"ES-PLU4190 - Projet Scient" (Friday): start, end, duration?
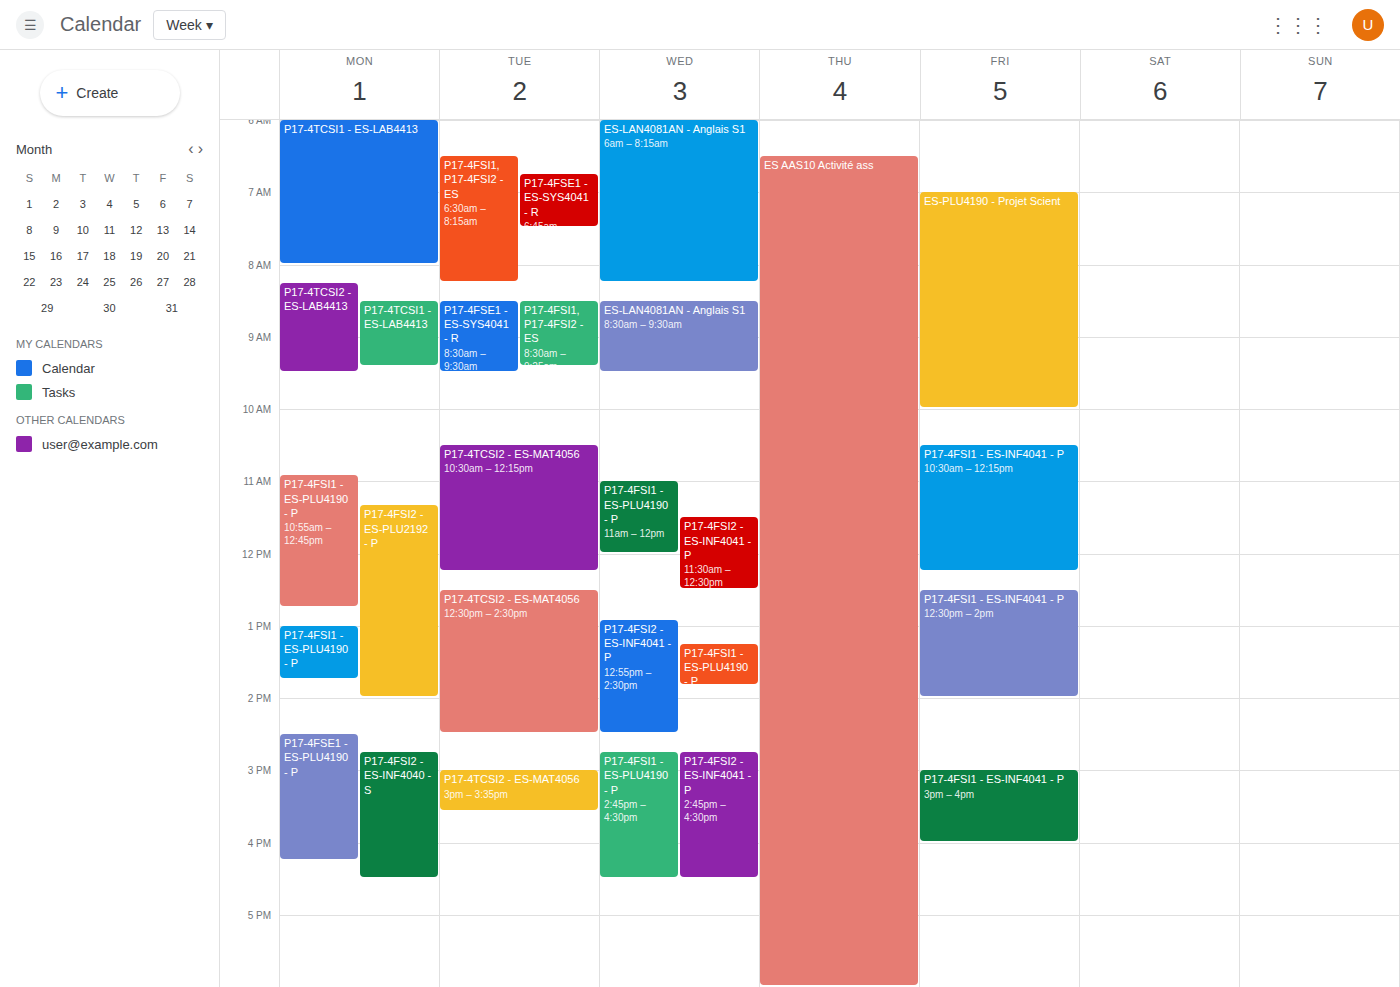
7:00 AM to 10:00 AM, 3 hours